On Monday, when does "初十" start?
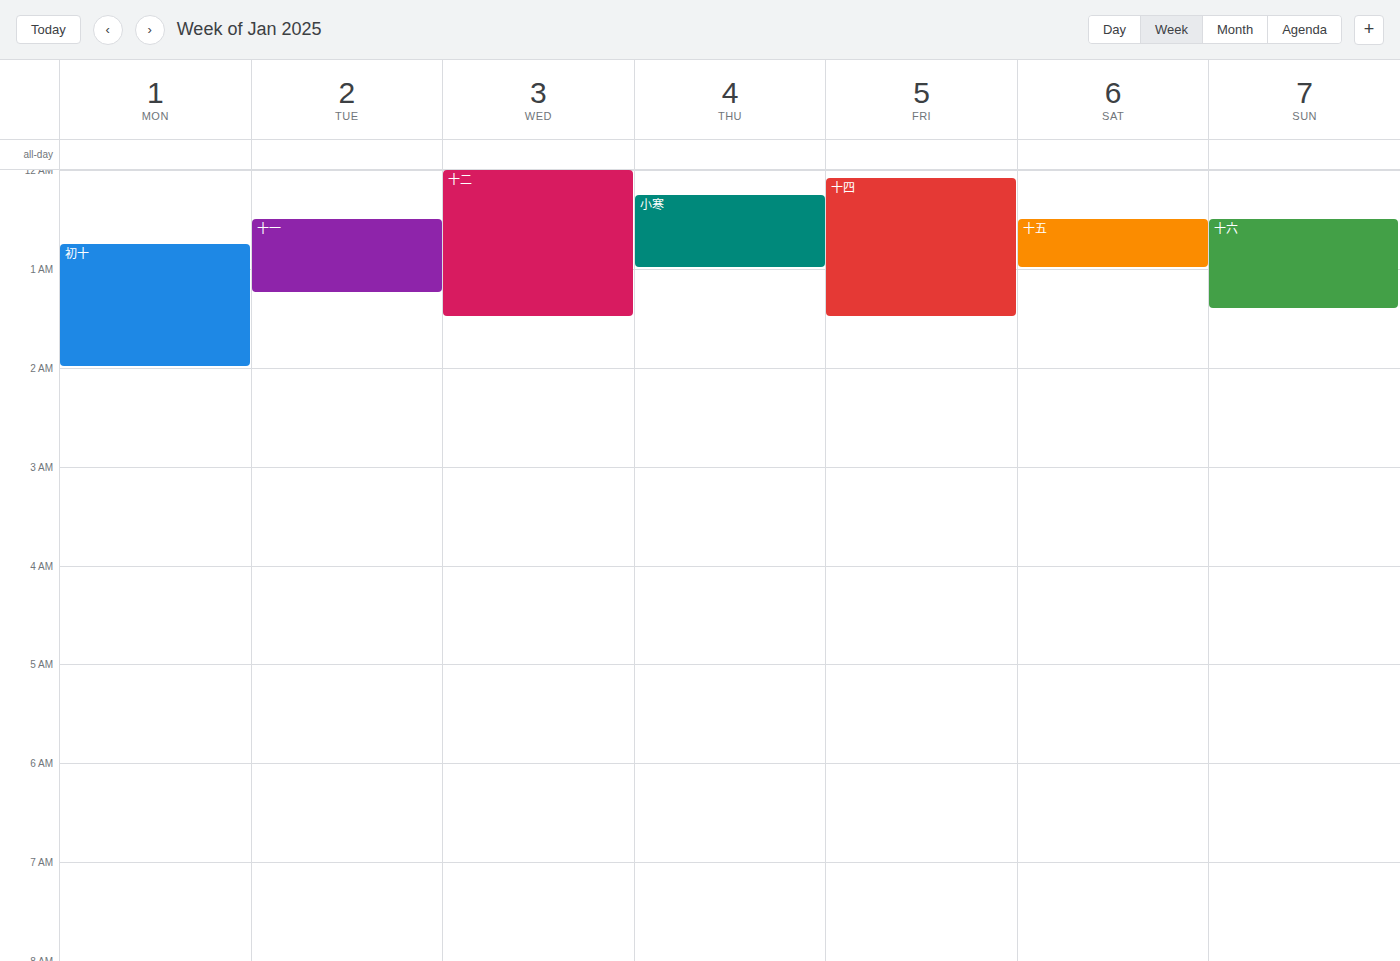
12:45 AM